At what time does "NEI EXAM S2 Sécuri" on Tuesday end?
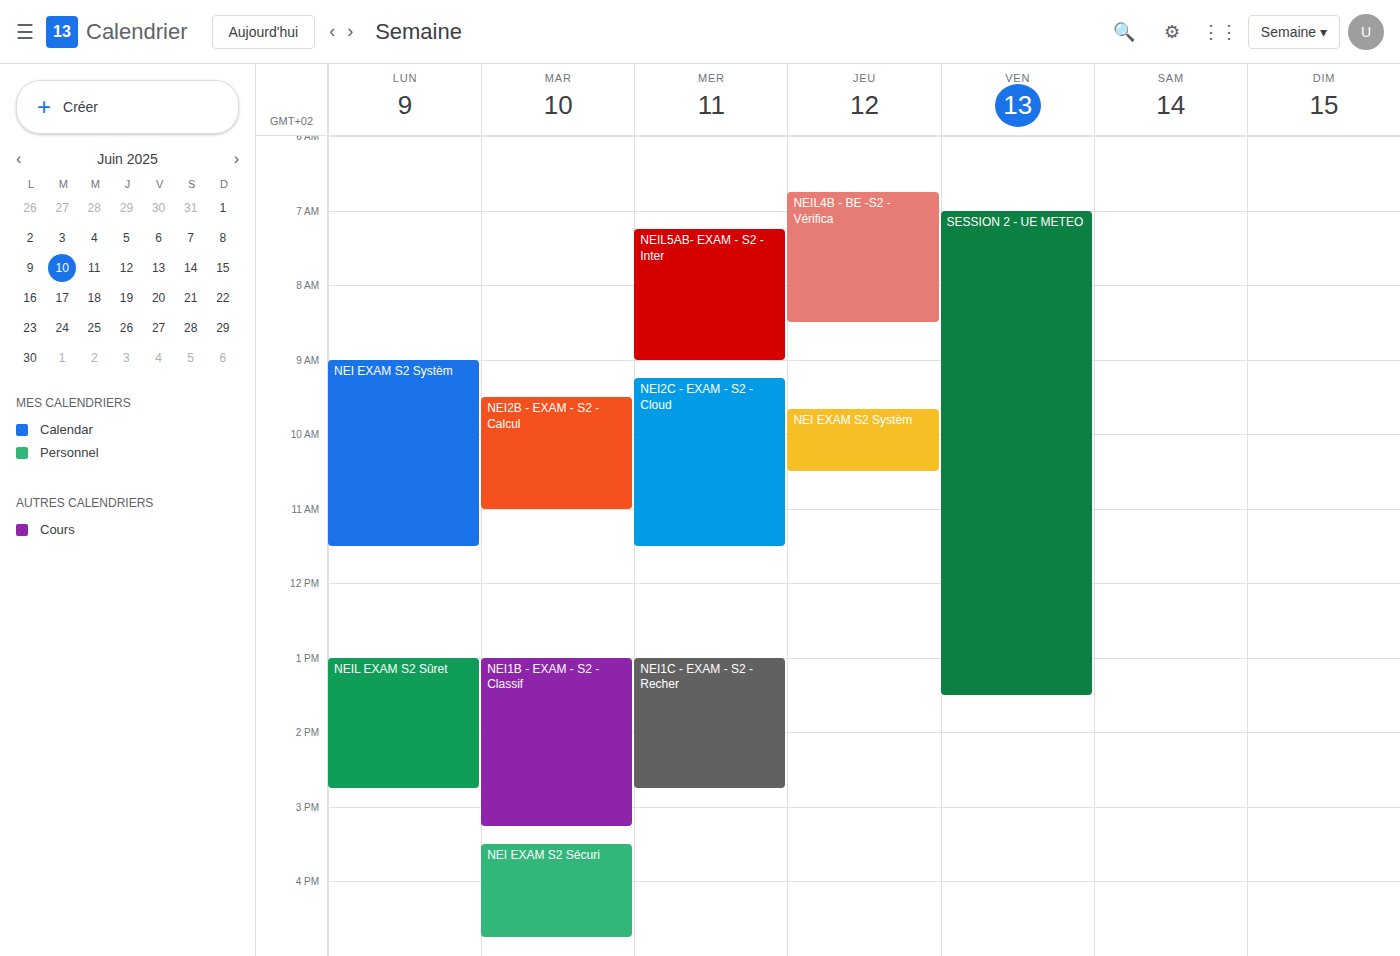
4:45 PM